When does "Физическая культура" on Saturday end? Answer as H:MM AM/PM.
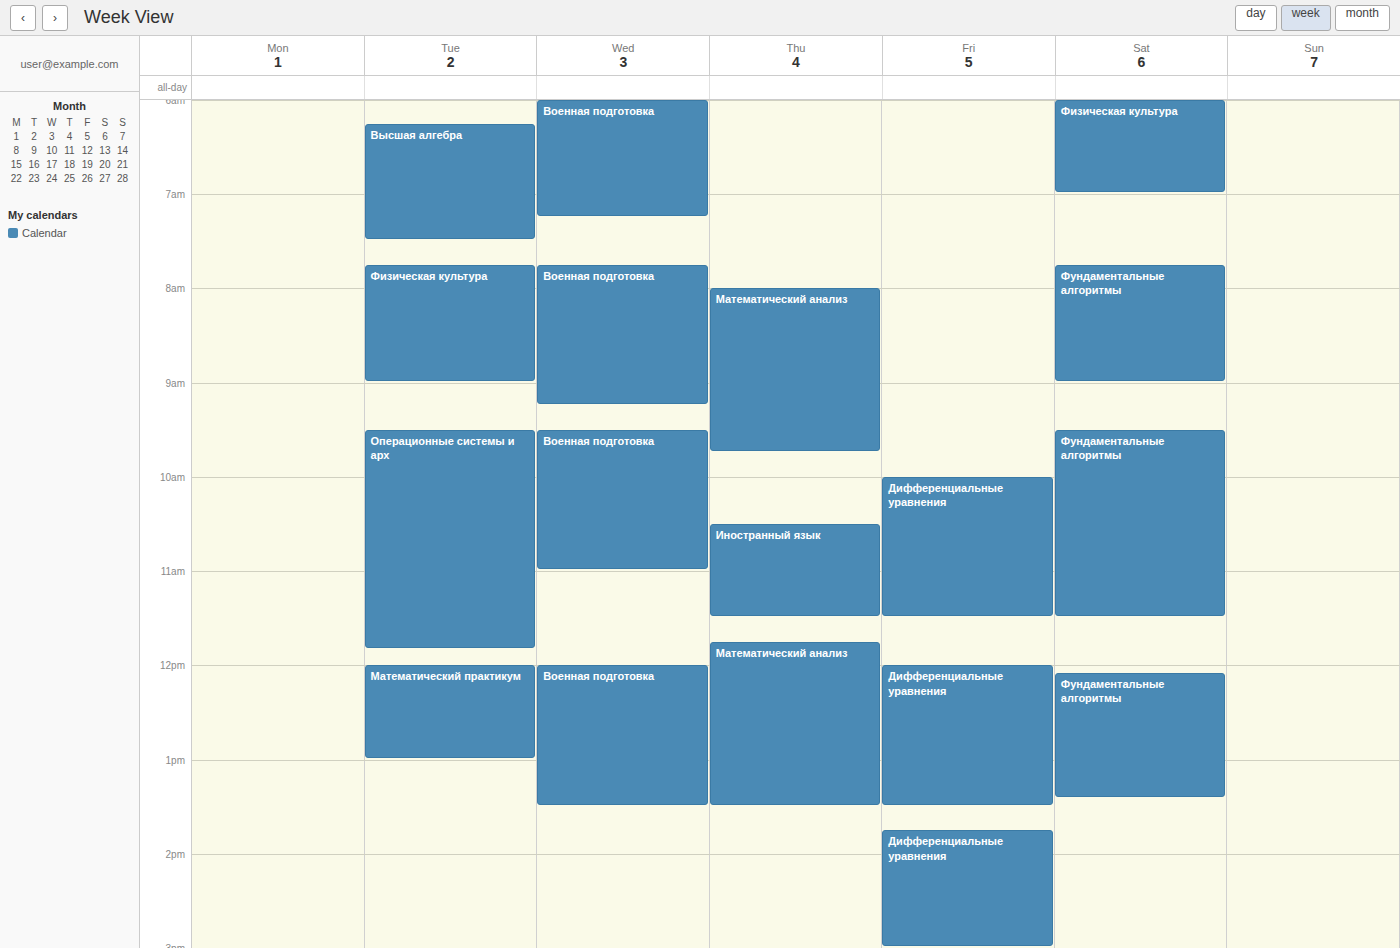
7:00 AM